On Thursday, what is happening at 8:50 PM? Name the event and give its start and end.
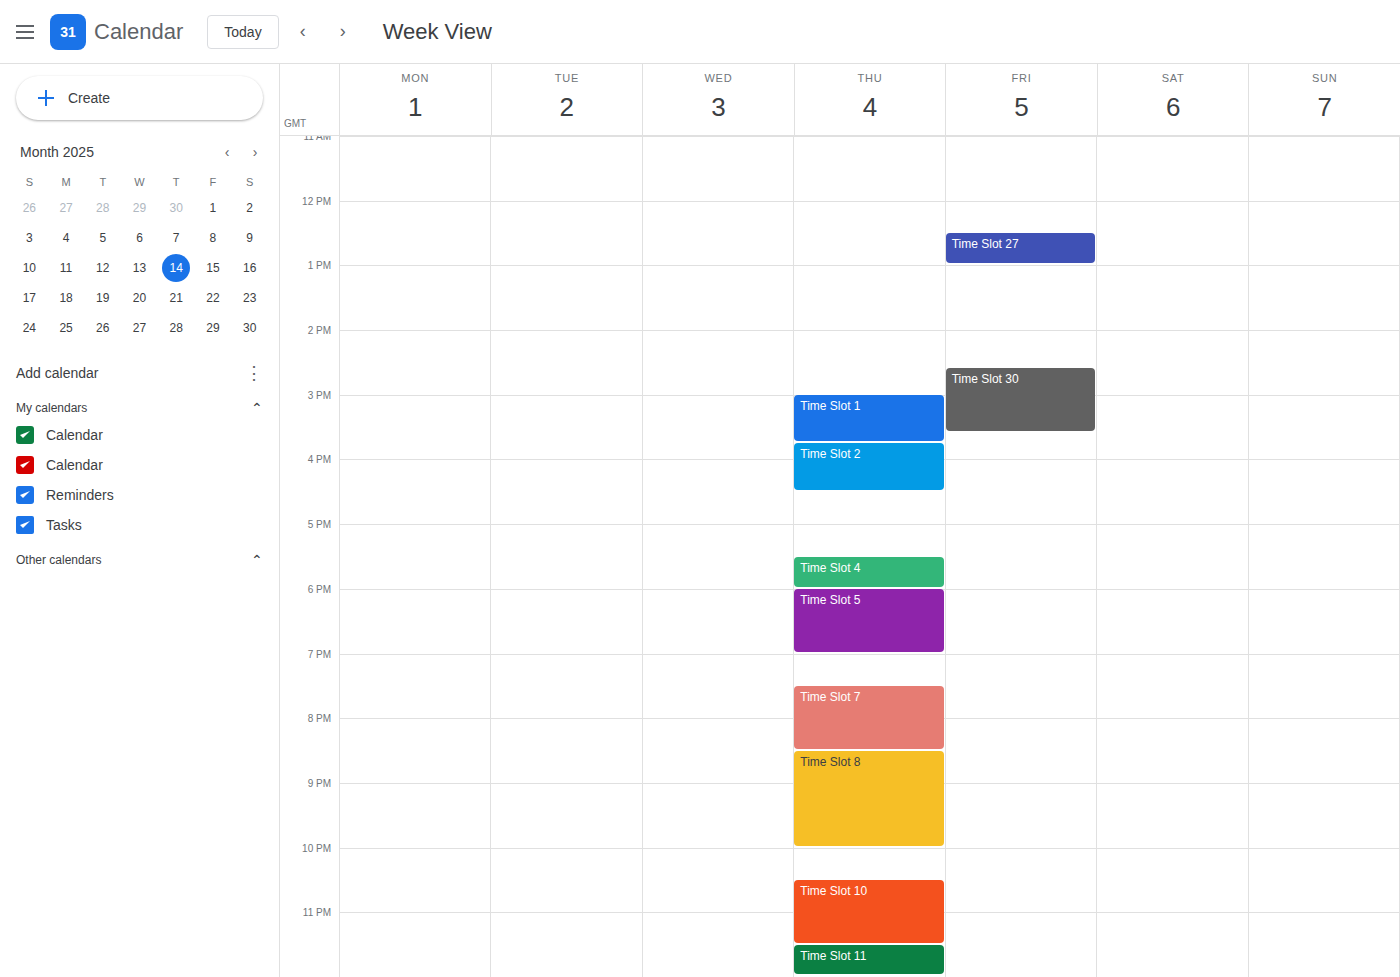
"Time Slot 8", 8:30 PM to 10:00 PM